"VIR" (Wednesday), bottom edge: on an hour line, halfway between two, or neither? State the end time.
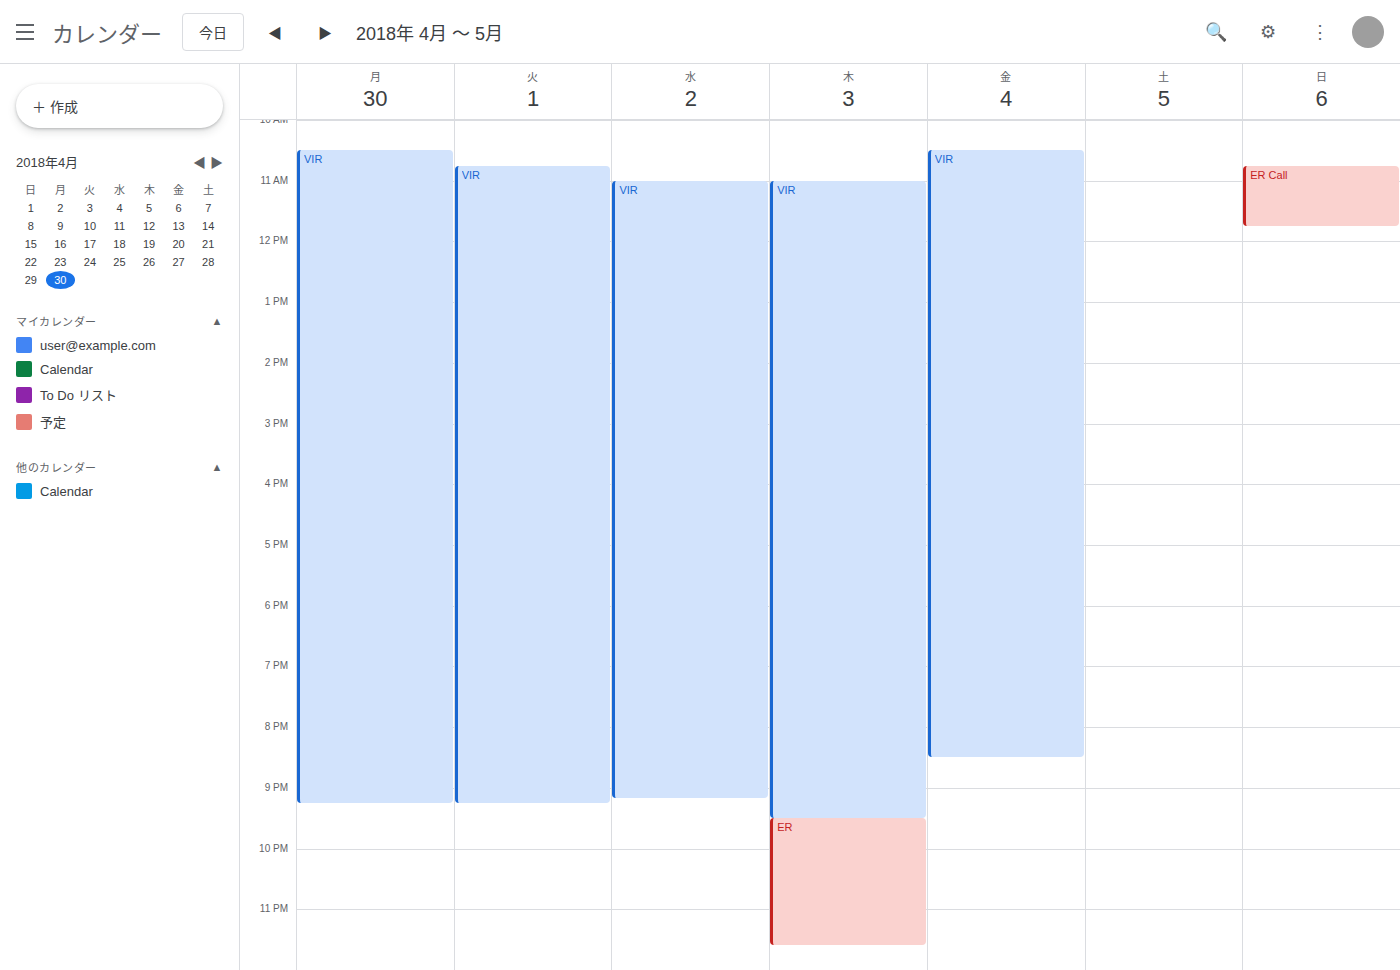
9:10 PM -- neither: 10 minutes below the 9 PM line and 50 minutes above the 10 PM line.